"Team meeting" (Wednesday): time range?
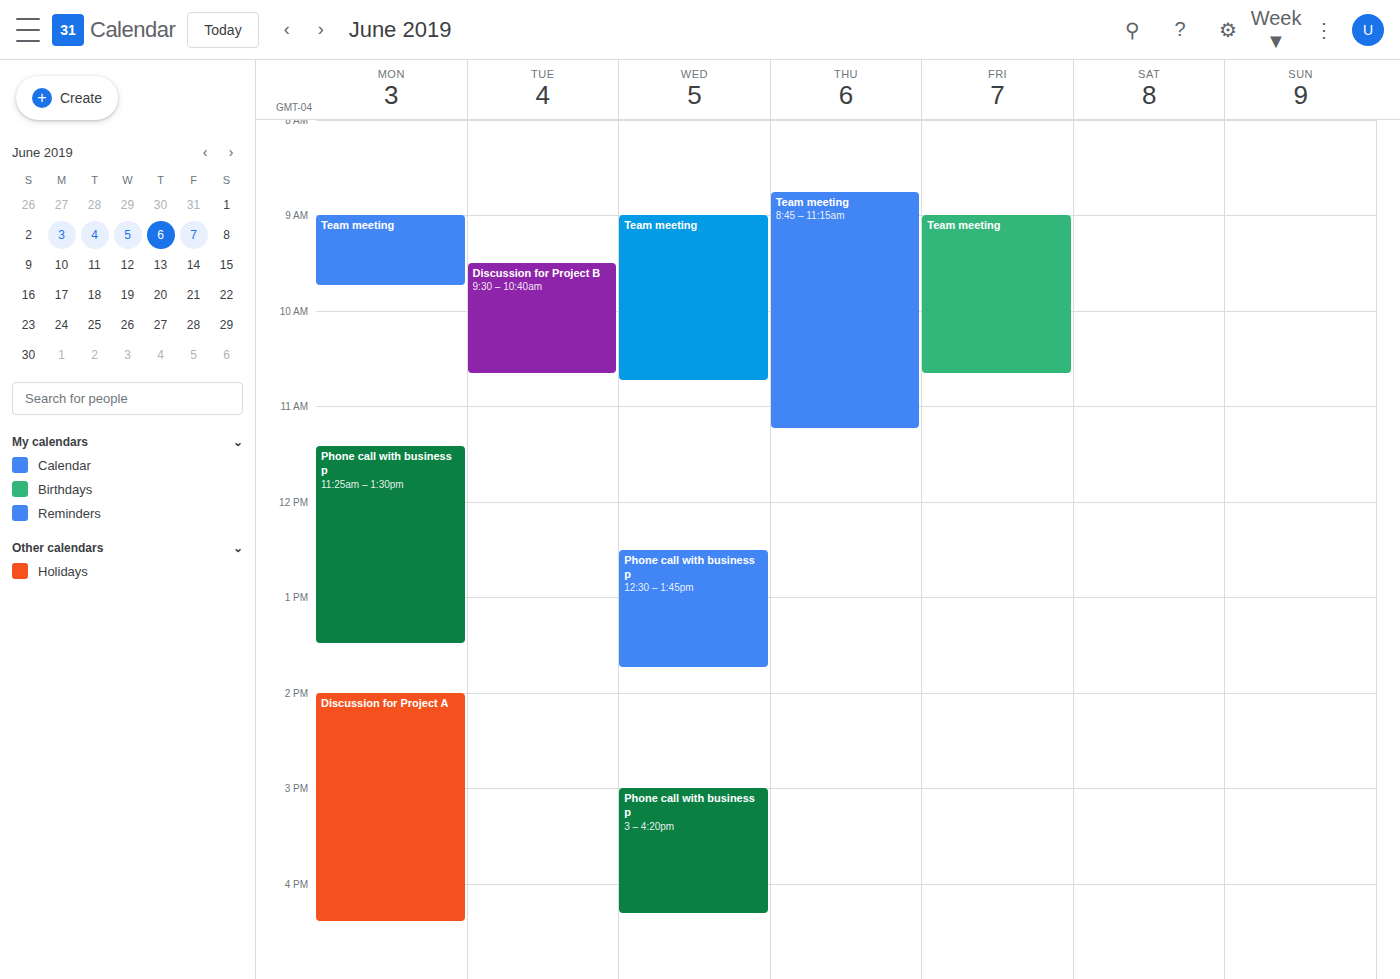
9:00 AM to 10:45 AM